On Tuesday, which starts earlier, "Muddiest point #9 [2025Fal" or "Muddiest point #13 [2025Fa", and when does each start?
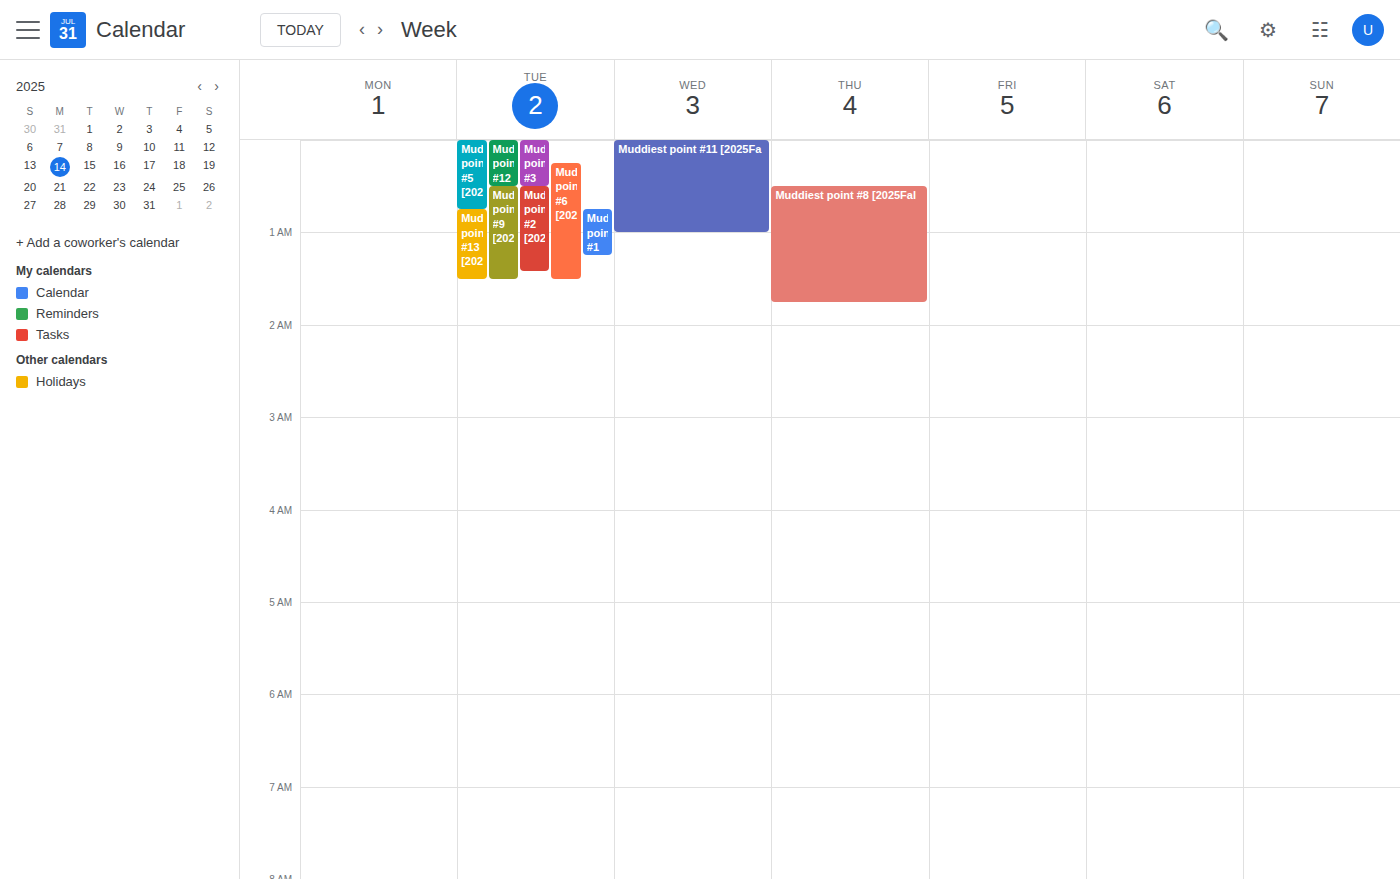
"Muddiest point #9 [2025Fal" 12:30 AM; "Muddiest point #13 [2025Fa" 12:45 AM.